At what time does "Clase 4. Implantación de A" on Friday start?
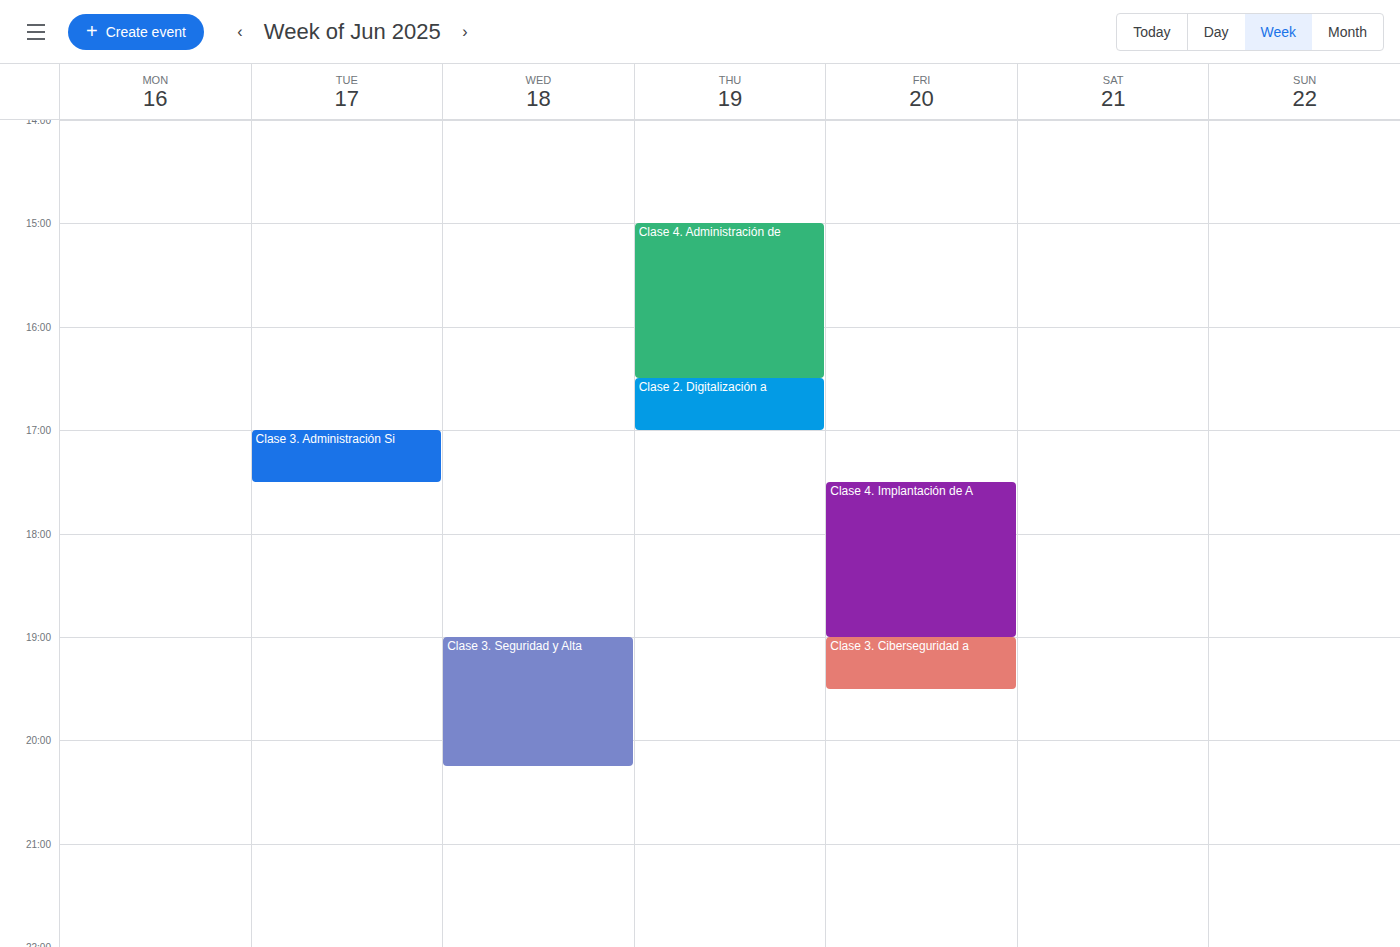
17:30